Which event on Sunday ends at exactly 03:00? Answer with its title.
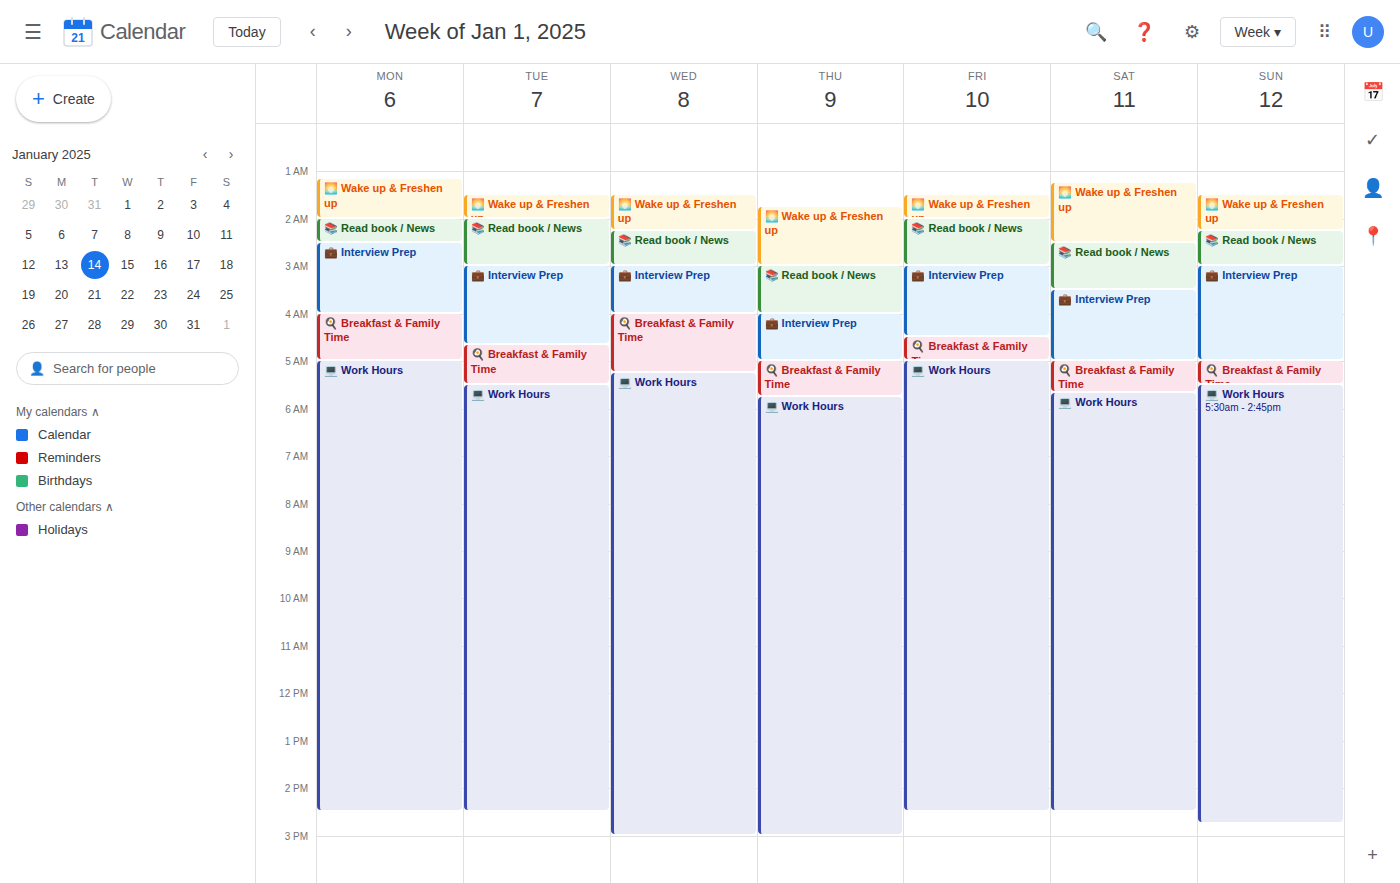
"📚 Read book / News"